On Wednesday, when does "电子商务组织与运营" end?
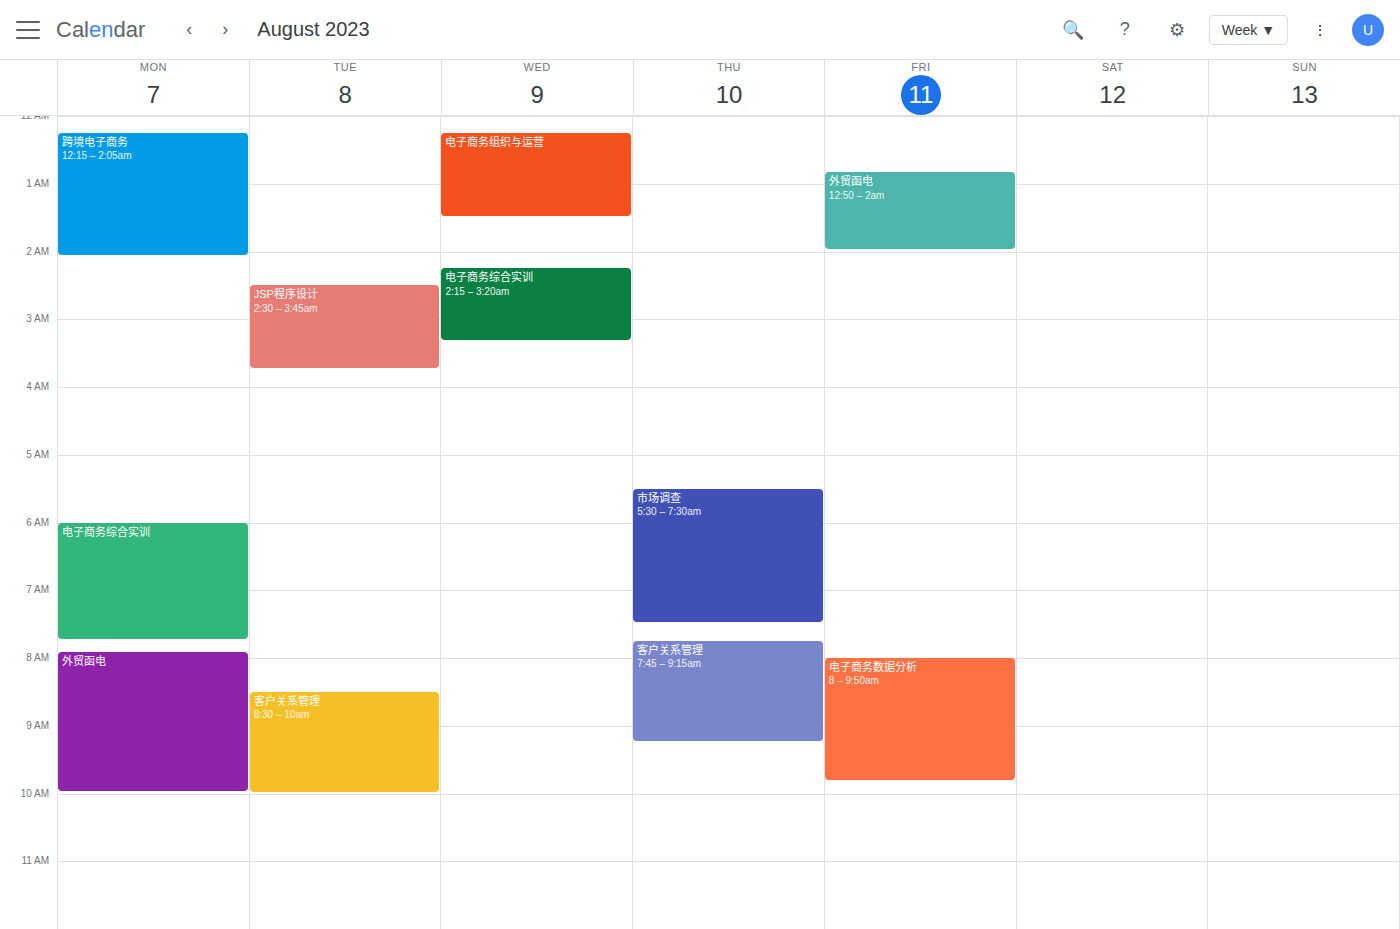
1:30 AM